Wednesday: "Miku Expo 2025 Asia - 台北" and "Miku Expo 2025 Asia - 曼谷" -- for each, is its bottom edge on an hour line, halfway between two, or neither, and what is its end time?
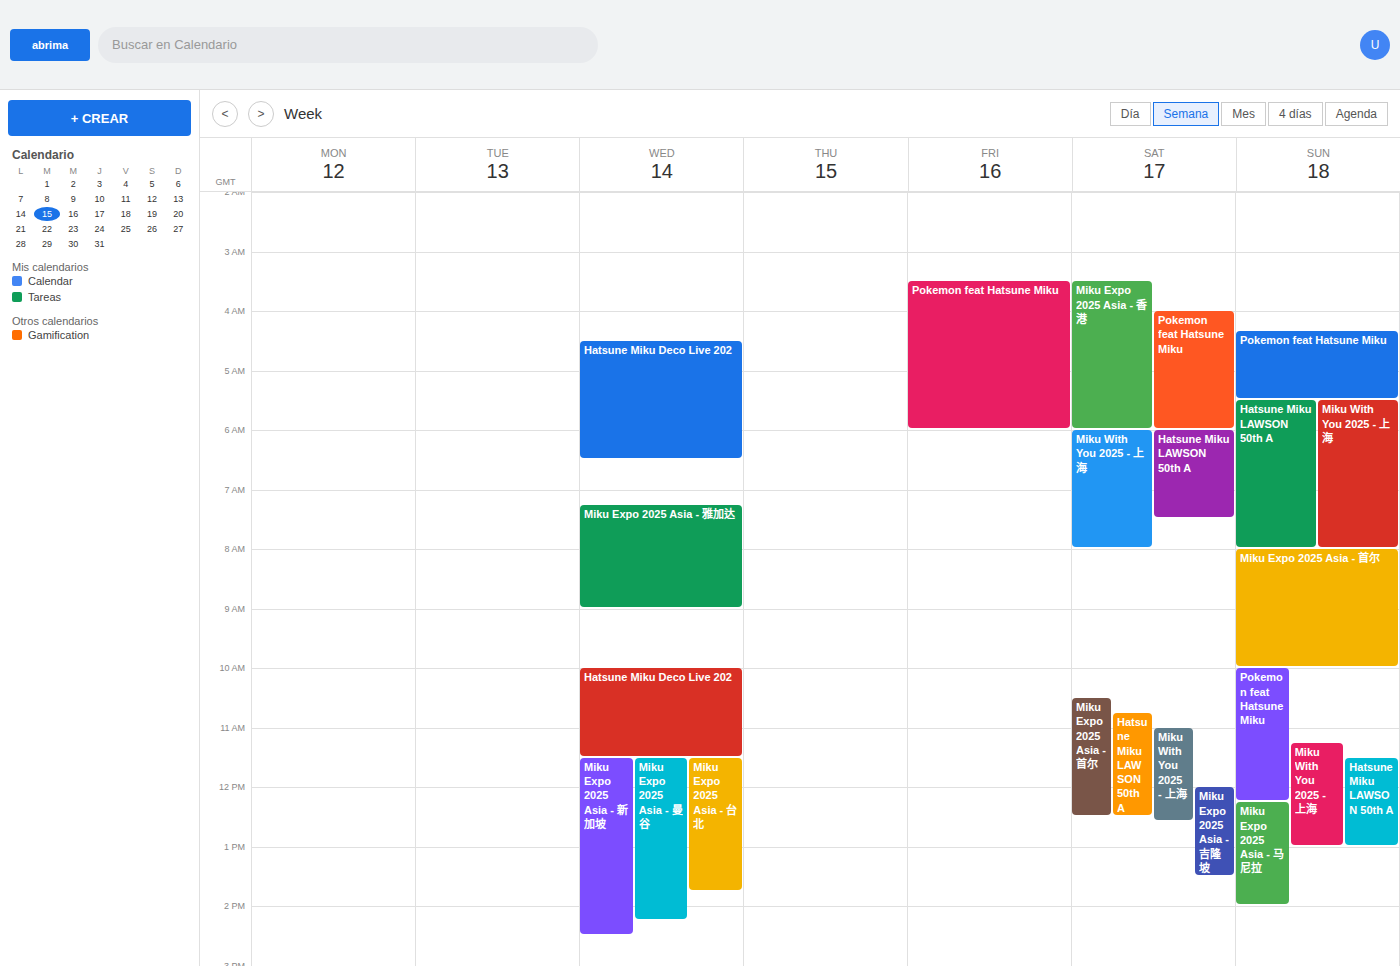
"Miku Expo 2025 Asia - 台北": 1:45 PM, neither: three quarters of the way from the 1 PM line to the 2 PM line. "Miku Expo 2025 Asia - 曼谷": 2:15 PM, neither: a quarter of the way from the 2 PM line to the 3 PM line.